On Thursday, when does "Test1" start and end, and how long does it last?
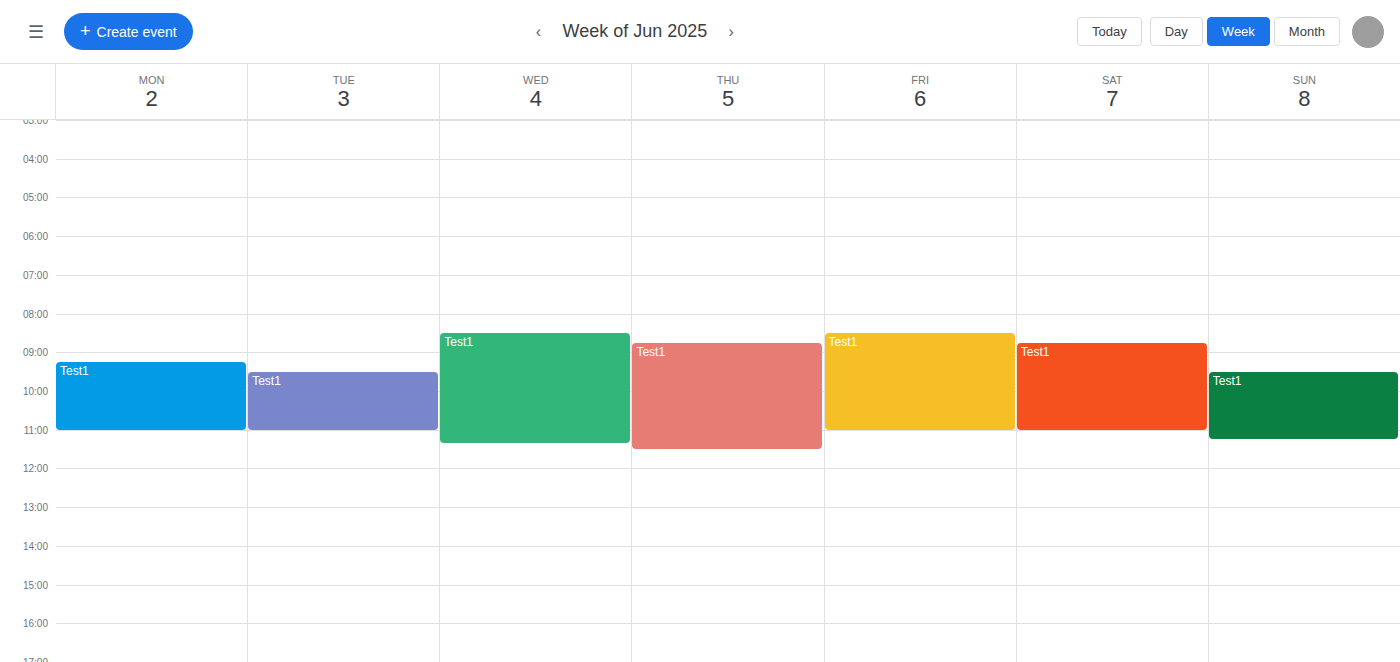
8:45 AM to 11:30 AM, 2 hours 45 minutes